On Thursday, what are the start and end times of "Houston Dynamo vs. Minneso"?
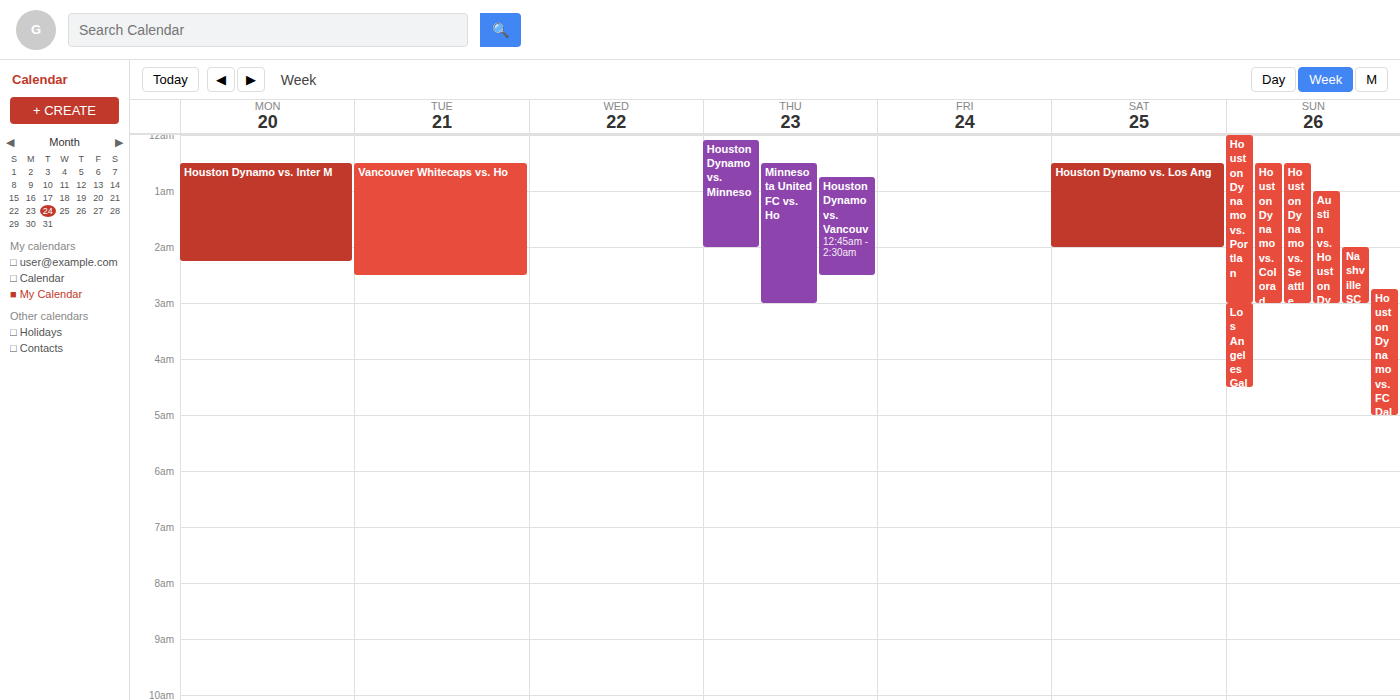
12:05 AM to 2:00 AM